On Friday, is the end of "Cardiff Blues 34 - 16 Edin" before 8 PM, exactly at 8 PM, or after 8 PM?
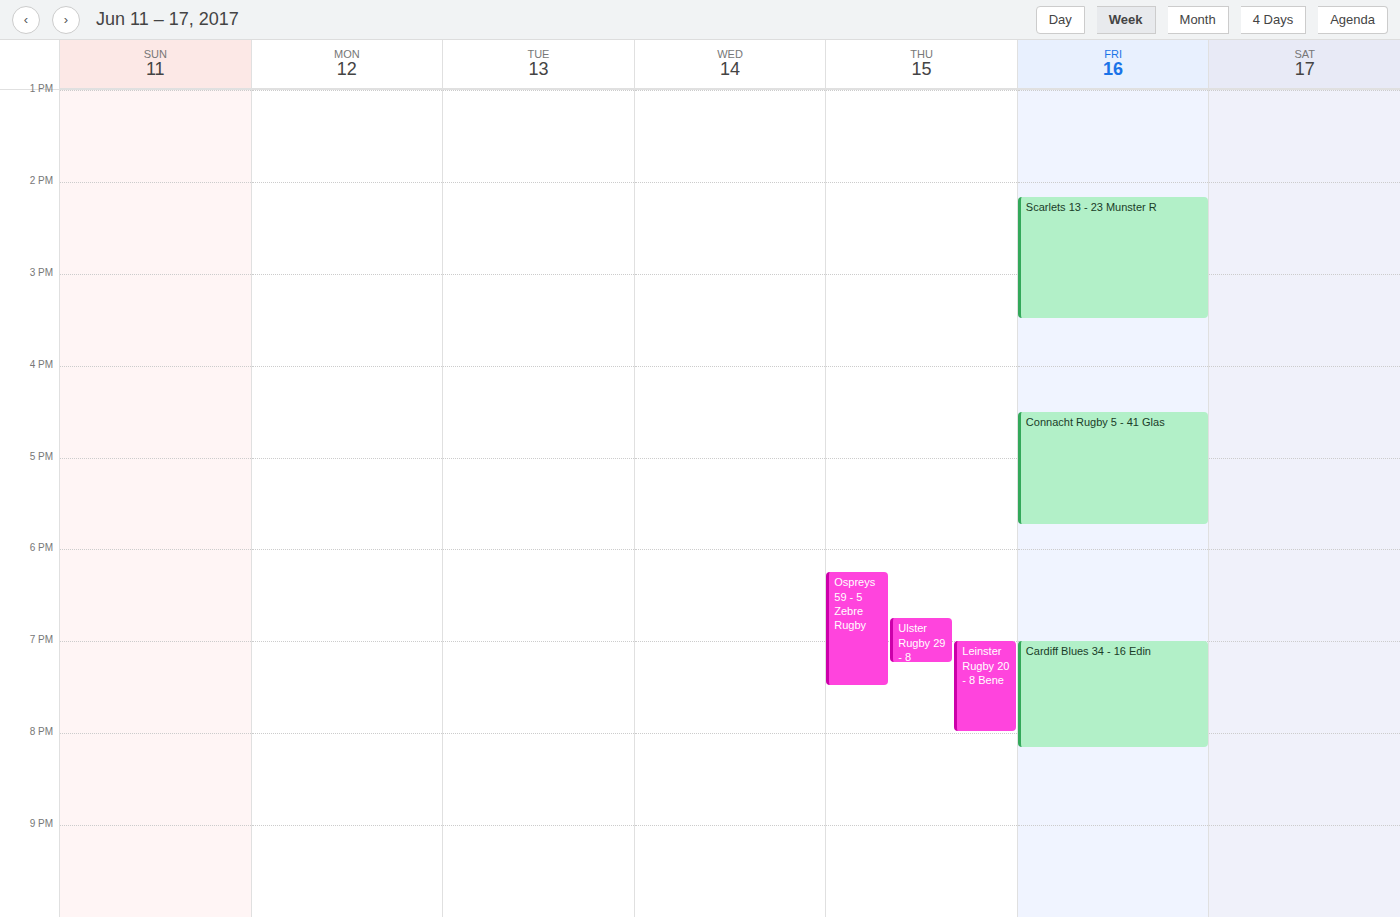
8:10 PM -- after 8 PM, 10 minutes below the 8 PM line.